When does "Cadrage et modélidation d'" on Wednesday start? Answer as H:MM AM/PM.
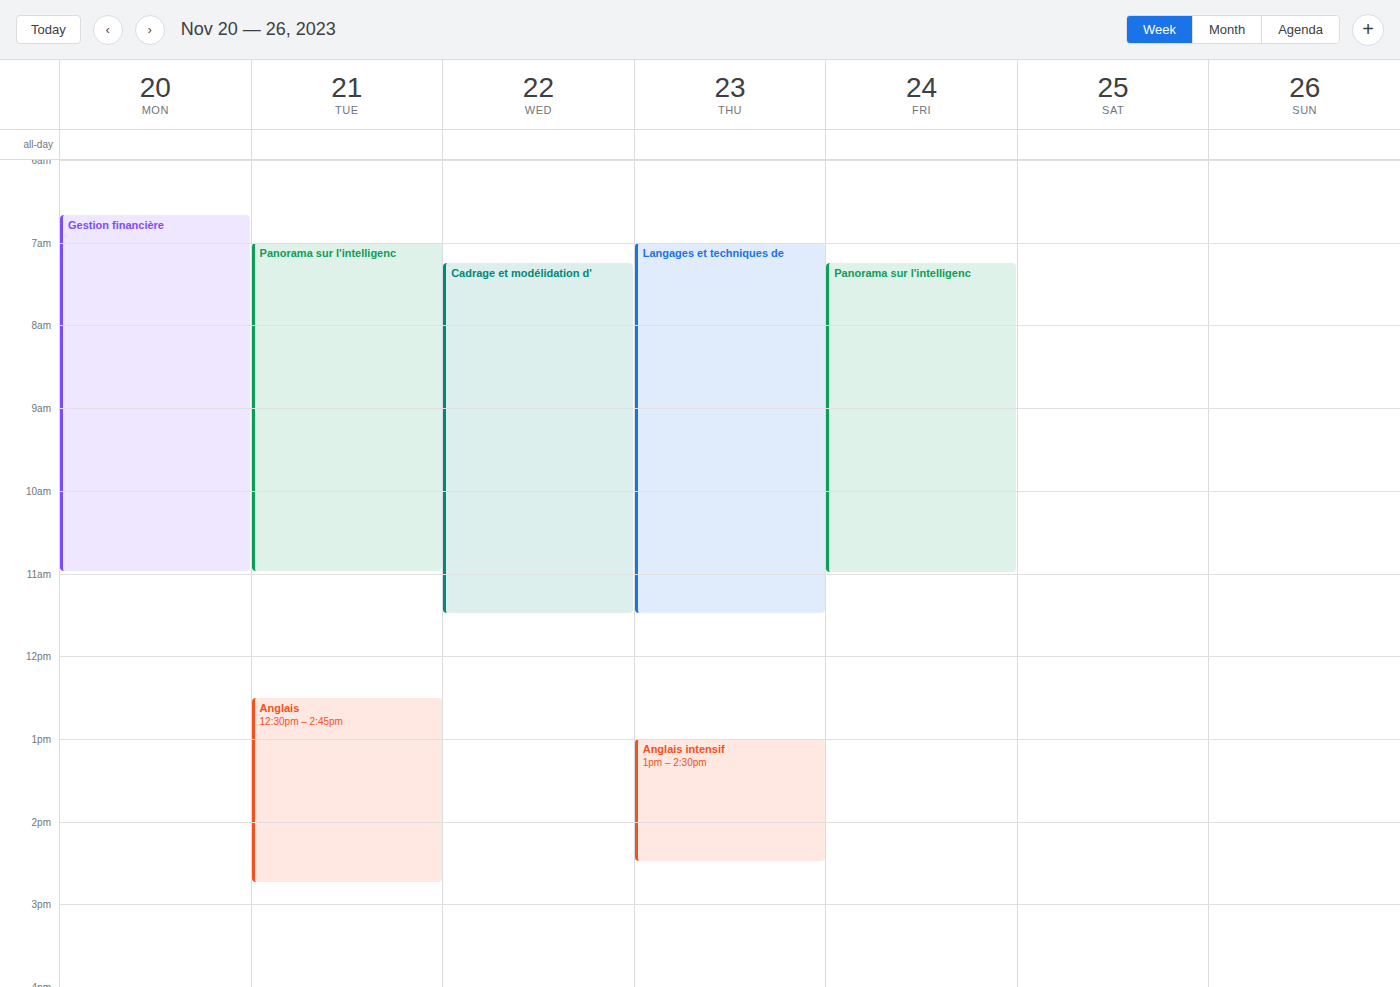
7:15 AM